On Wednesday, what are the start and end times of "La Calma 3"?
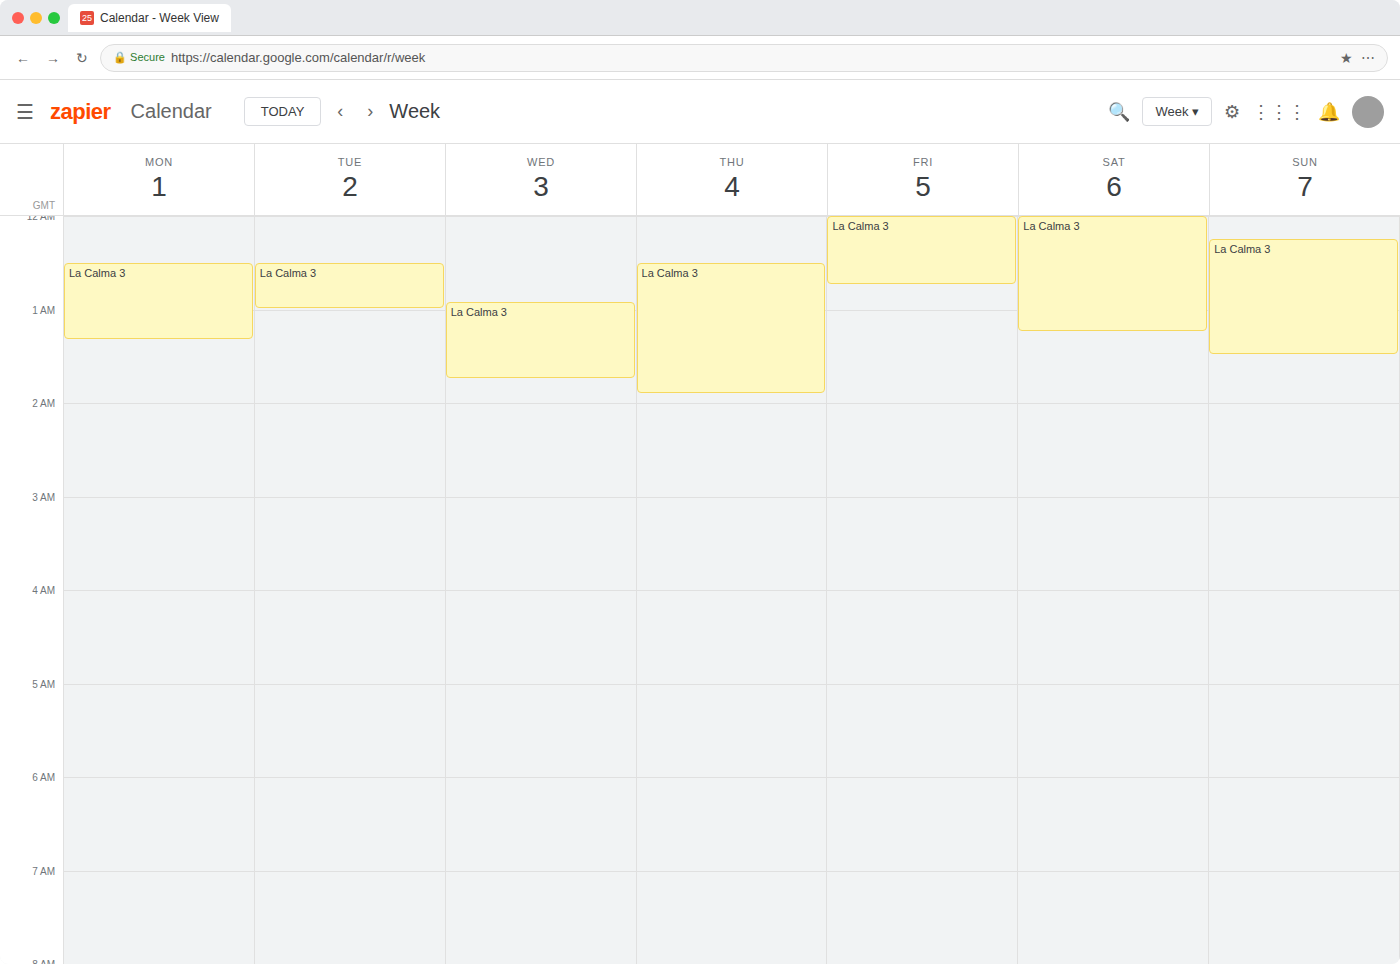
12:55 AM to 1:45 AM